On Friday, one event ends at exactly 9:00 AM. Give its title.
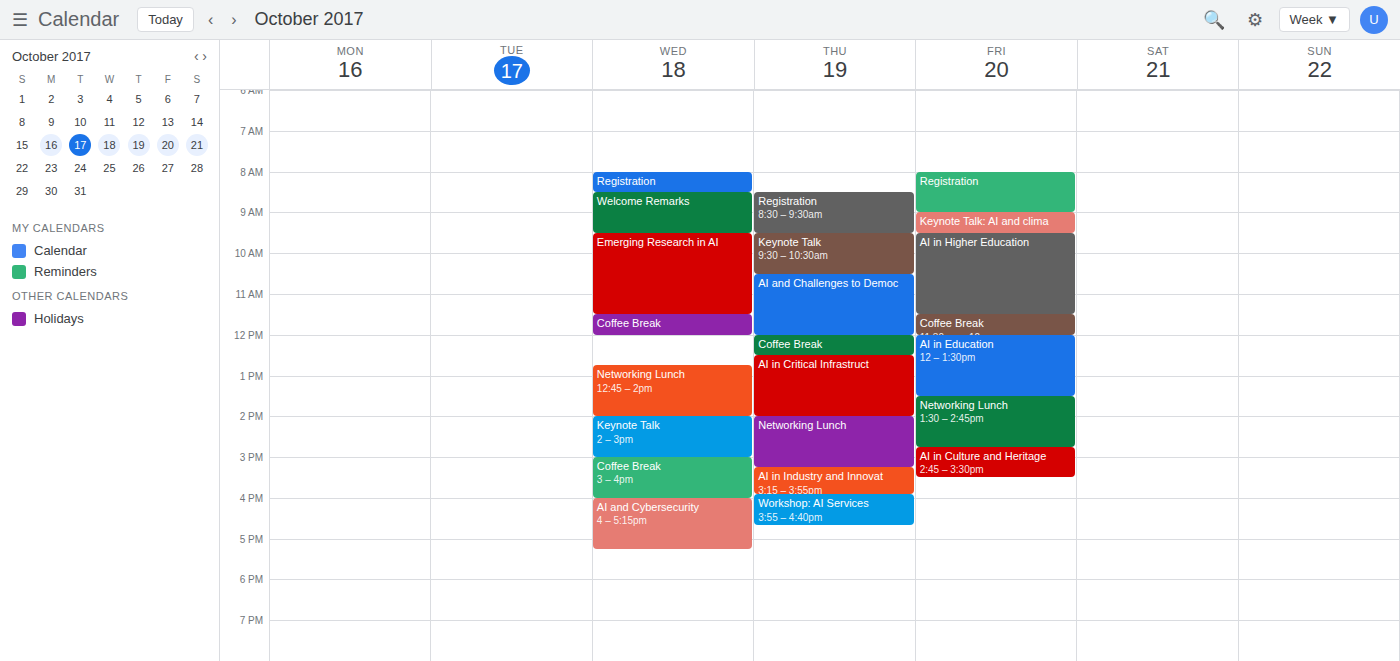
"Registration"